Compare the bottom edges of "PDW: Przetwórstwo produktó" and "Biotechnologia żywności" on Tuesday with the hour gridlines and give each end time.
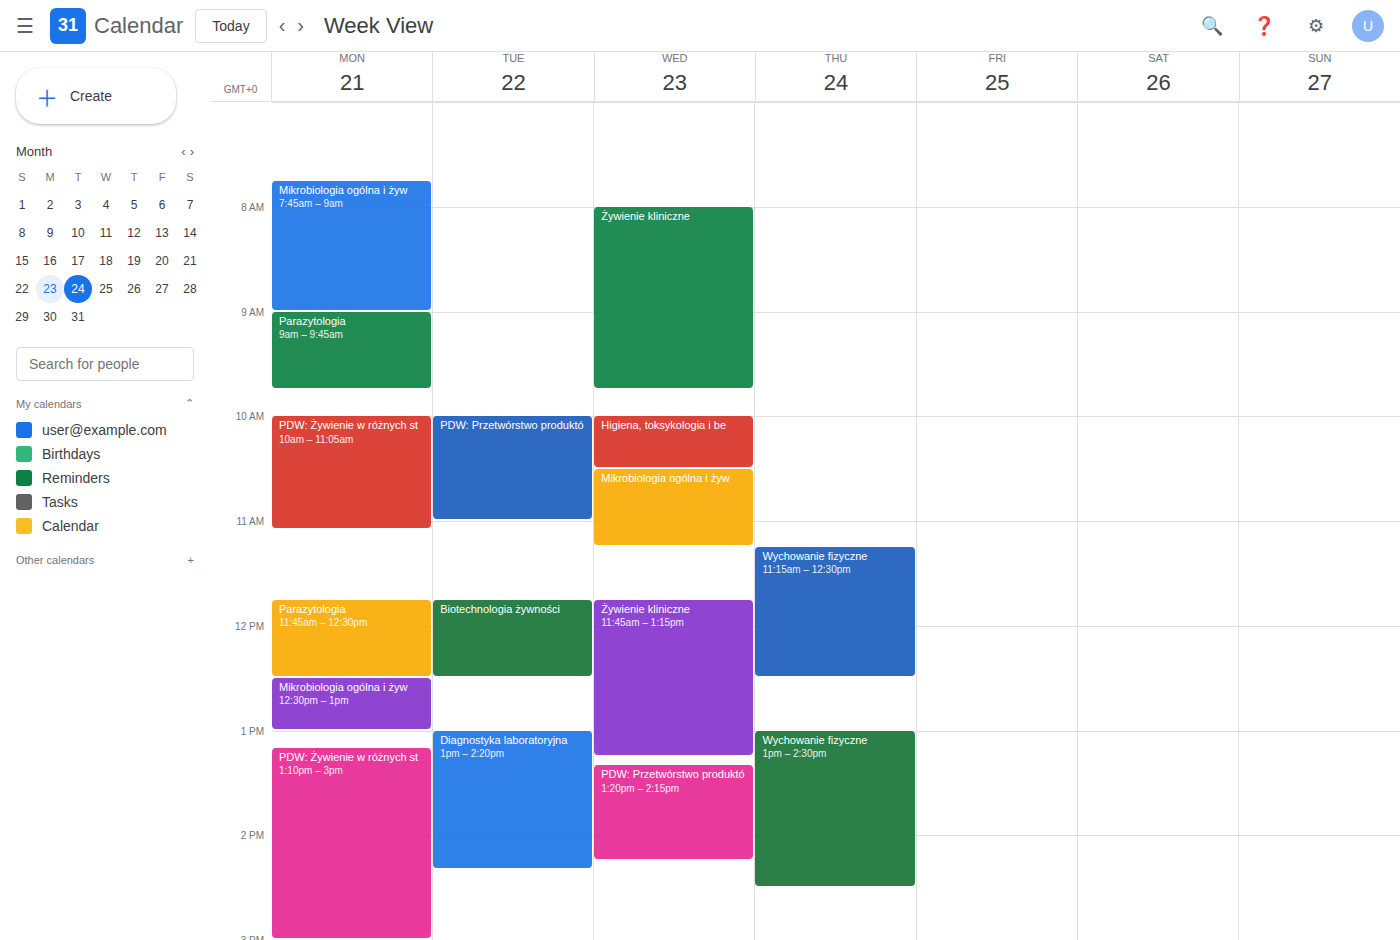
"PDW: Przetwórstwo produktó": 11:00 AM, exactly on the 11 AM line. "Biotechnologia żywności": 12:30 PM, halfway between the 12 PM and 1 PM lines.